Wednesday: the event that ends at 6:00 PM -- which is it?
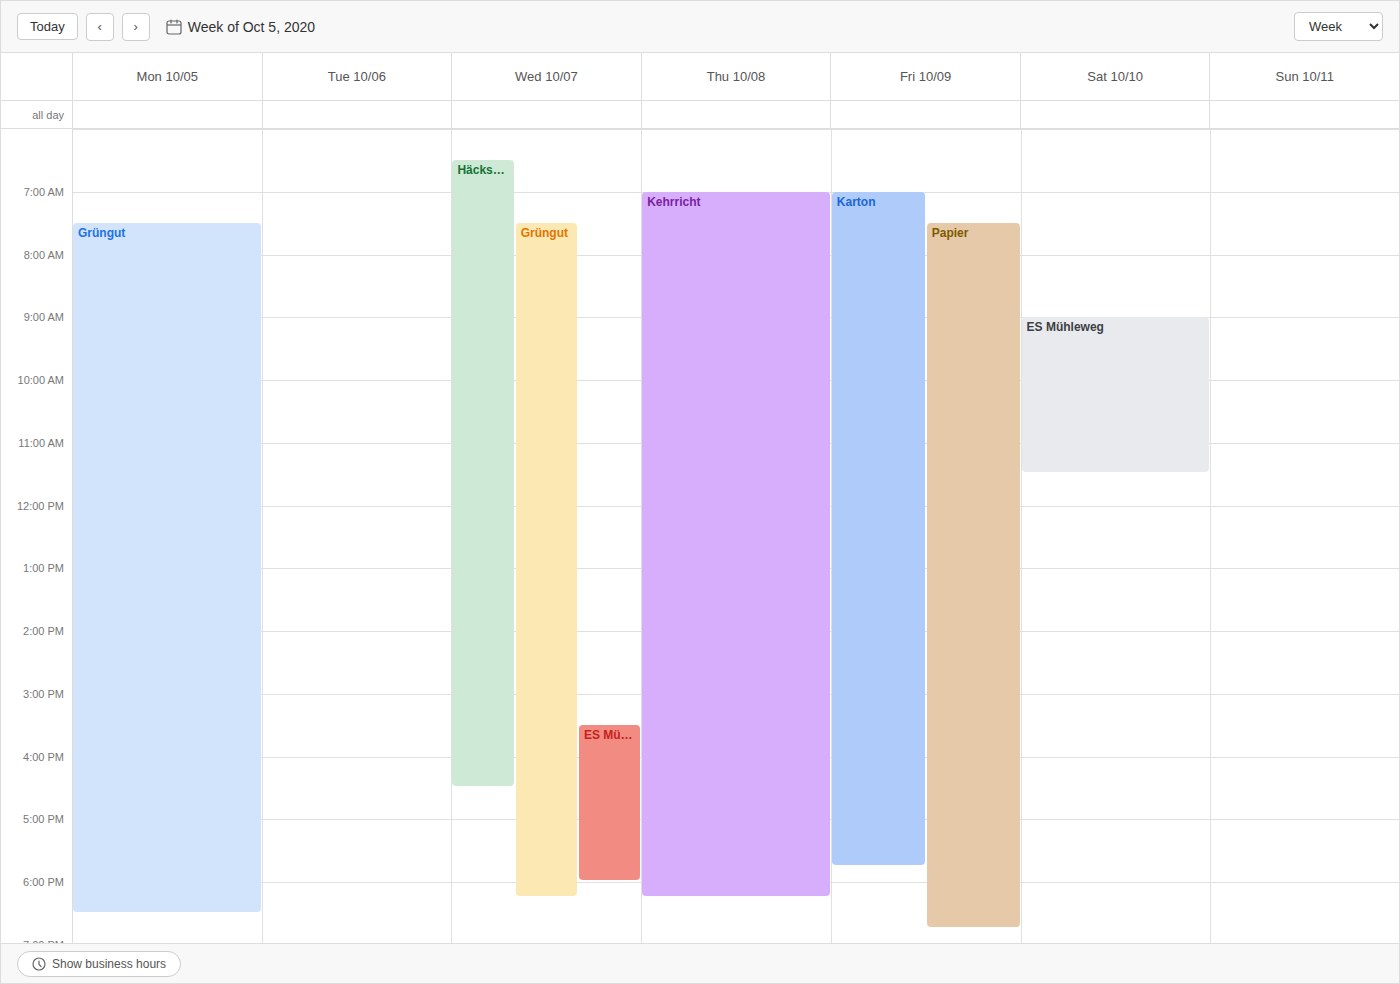
"ES Mühleweg"